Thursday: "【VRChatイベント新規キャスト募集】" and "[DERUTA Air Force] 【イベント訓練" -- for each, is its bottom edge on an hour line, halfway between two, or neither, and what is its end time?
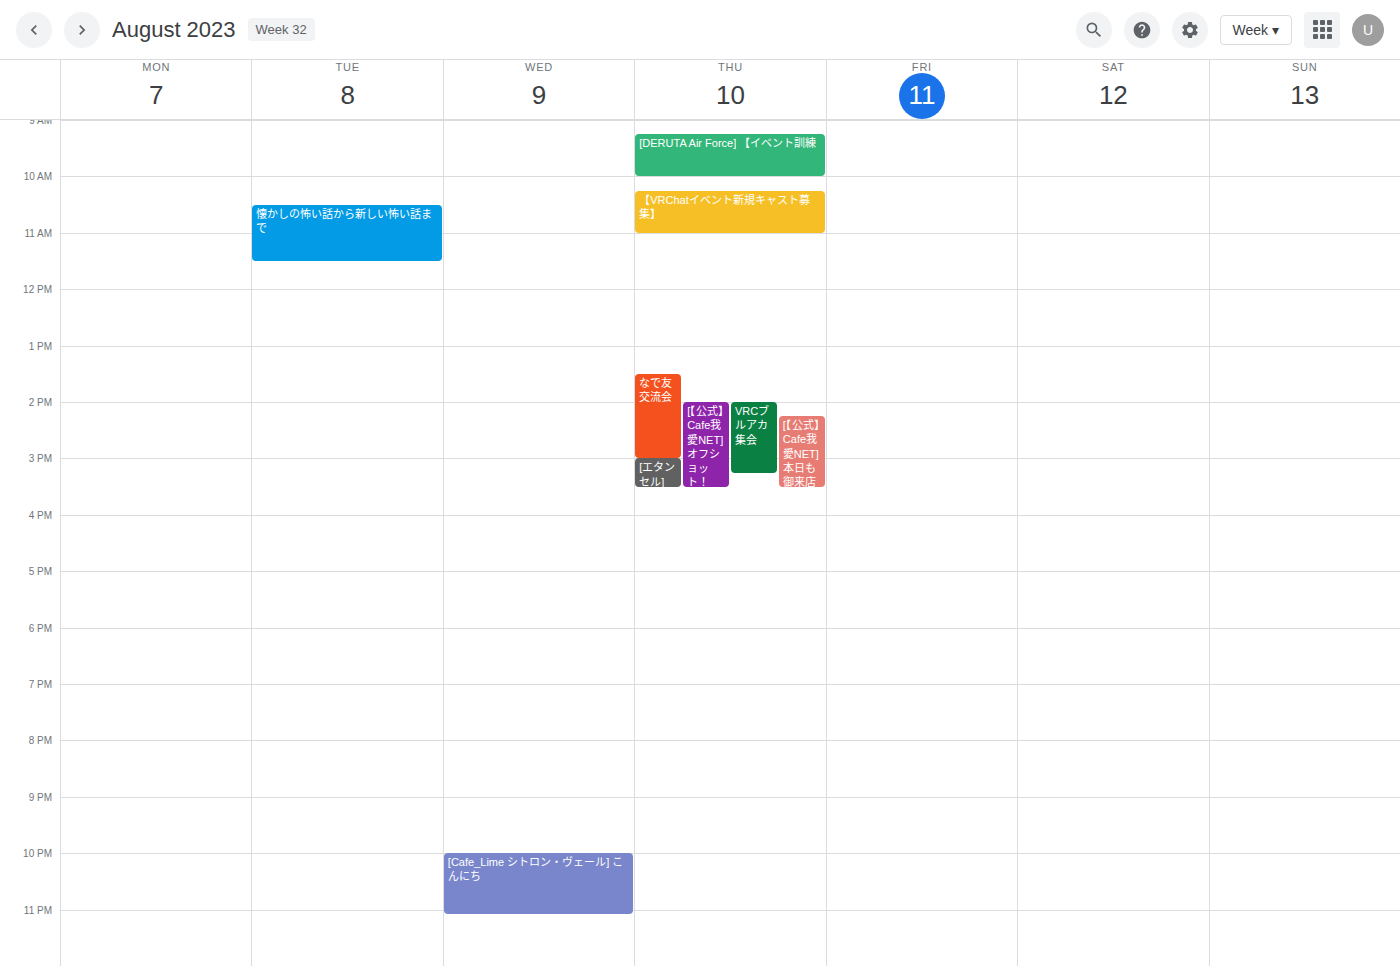
"【VRChatイベント新規キャスト募集】": 11:00 AM, exactly on the 11 AM line. "[DERUTA Air Force] 【イベント訓練": 10:00 AM, exactly on the 10 AM line.